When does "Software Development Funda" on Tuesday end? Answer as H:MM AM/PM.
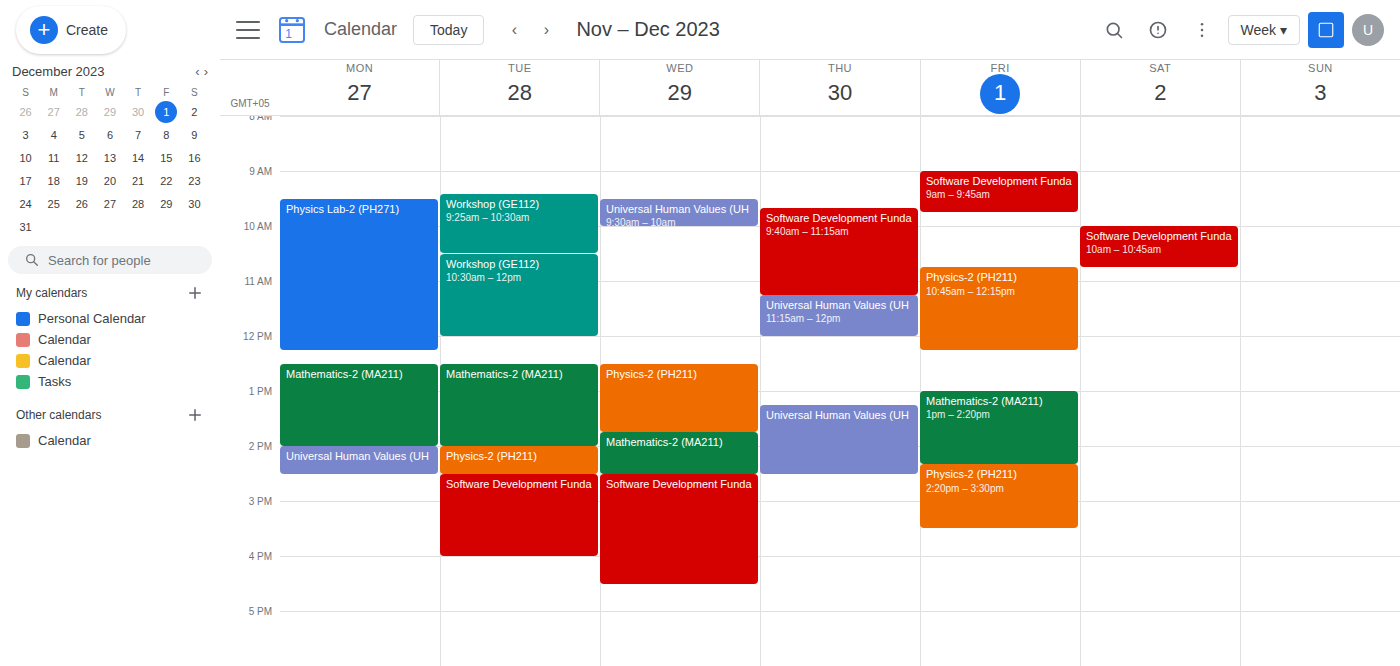
4:00 PM